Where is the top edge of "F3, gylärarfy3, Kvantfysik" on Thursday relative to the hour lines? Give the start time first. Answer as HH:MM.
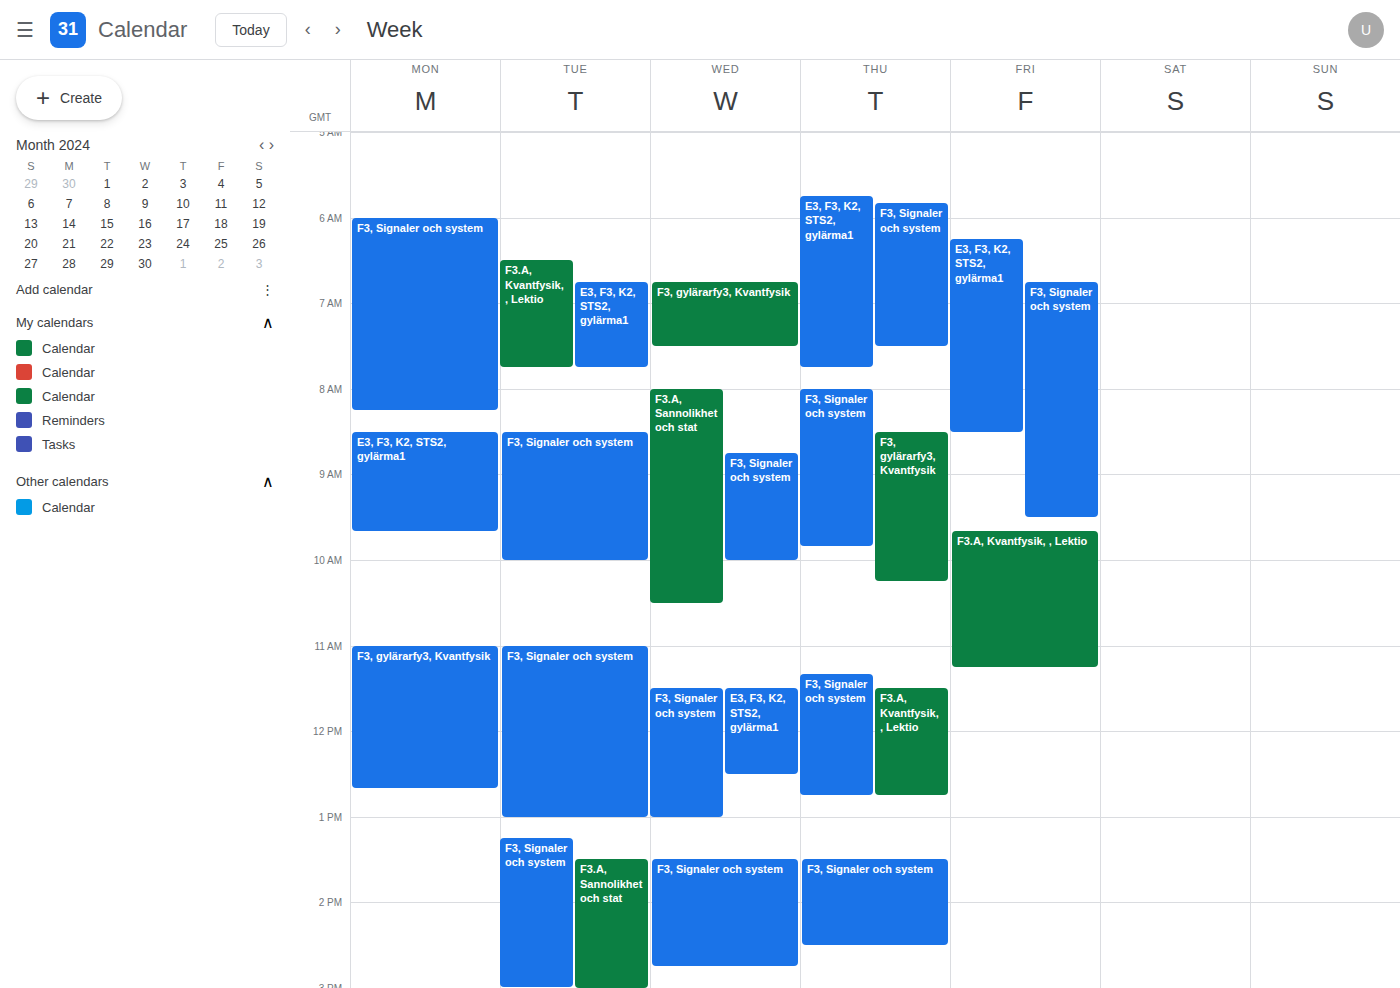
08:30 -- halfway between the 08:00 and 09:00 lines.